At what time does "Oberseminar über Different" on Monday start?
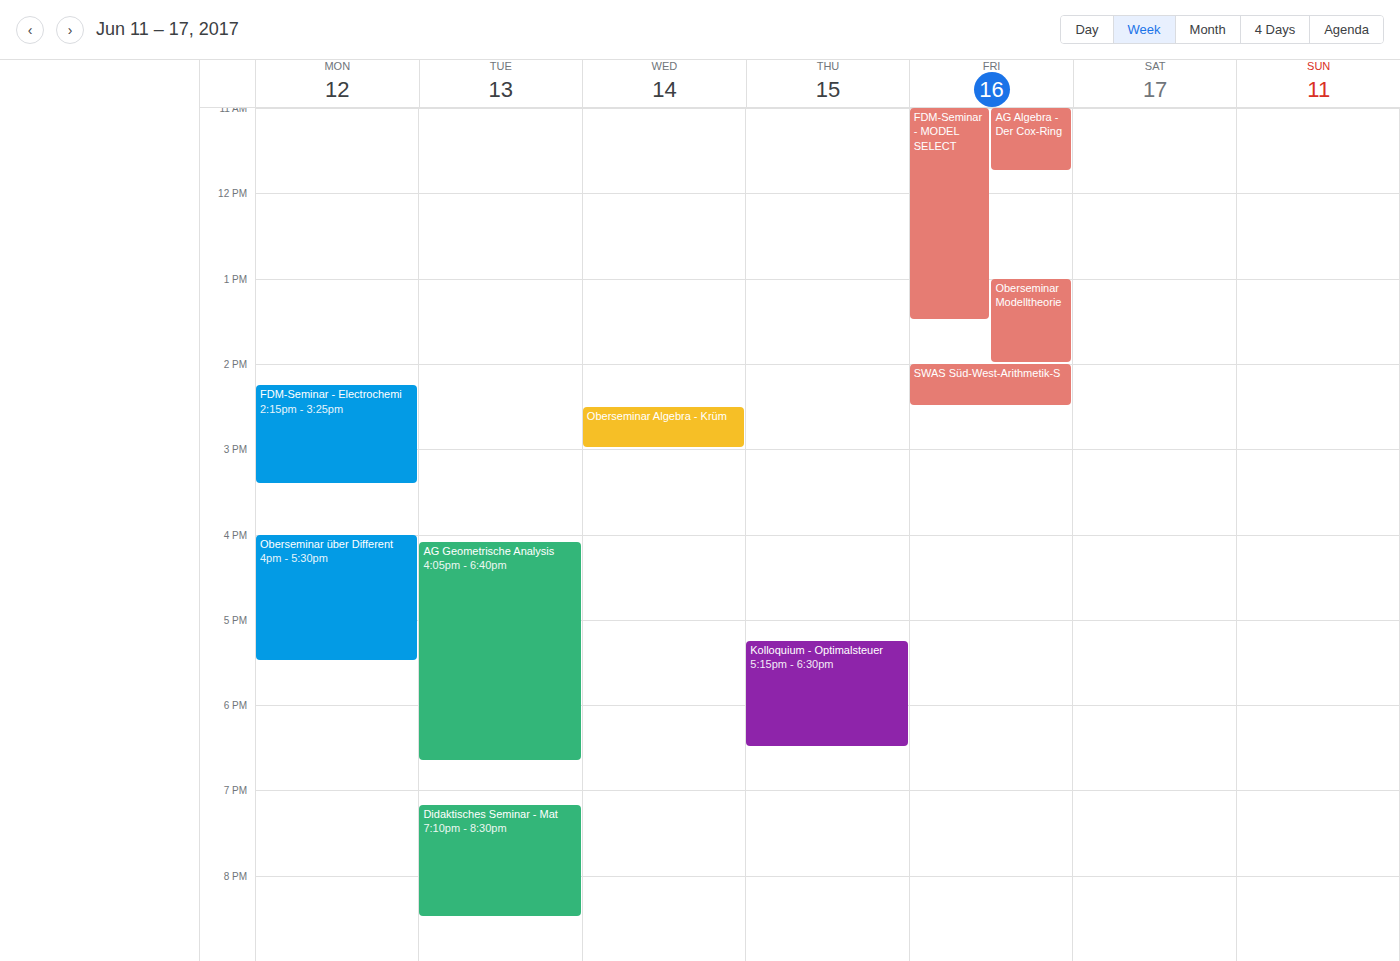
4:00 PM